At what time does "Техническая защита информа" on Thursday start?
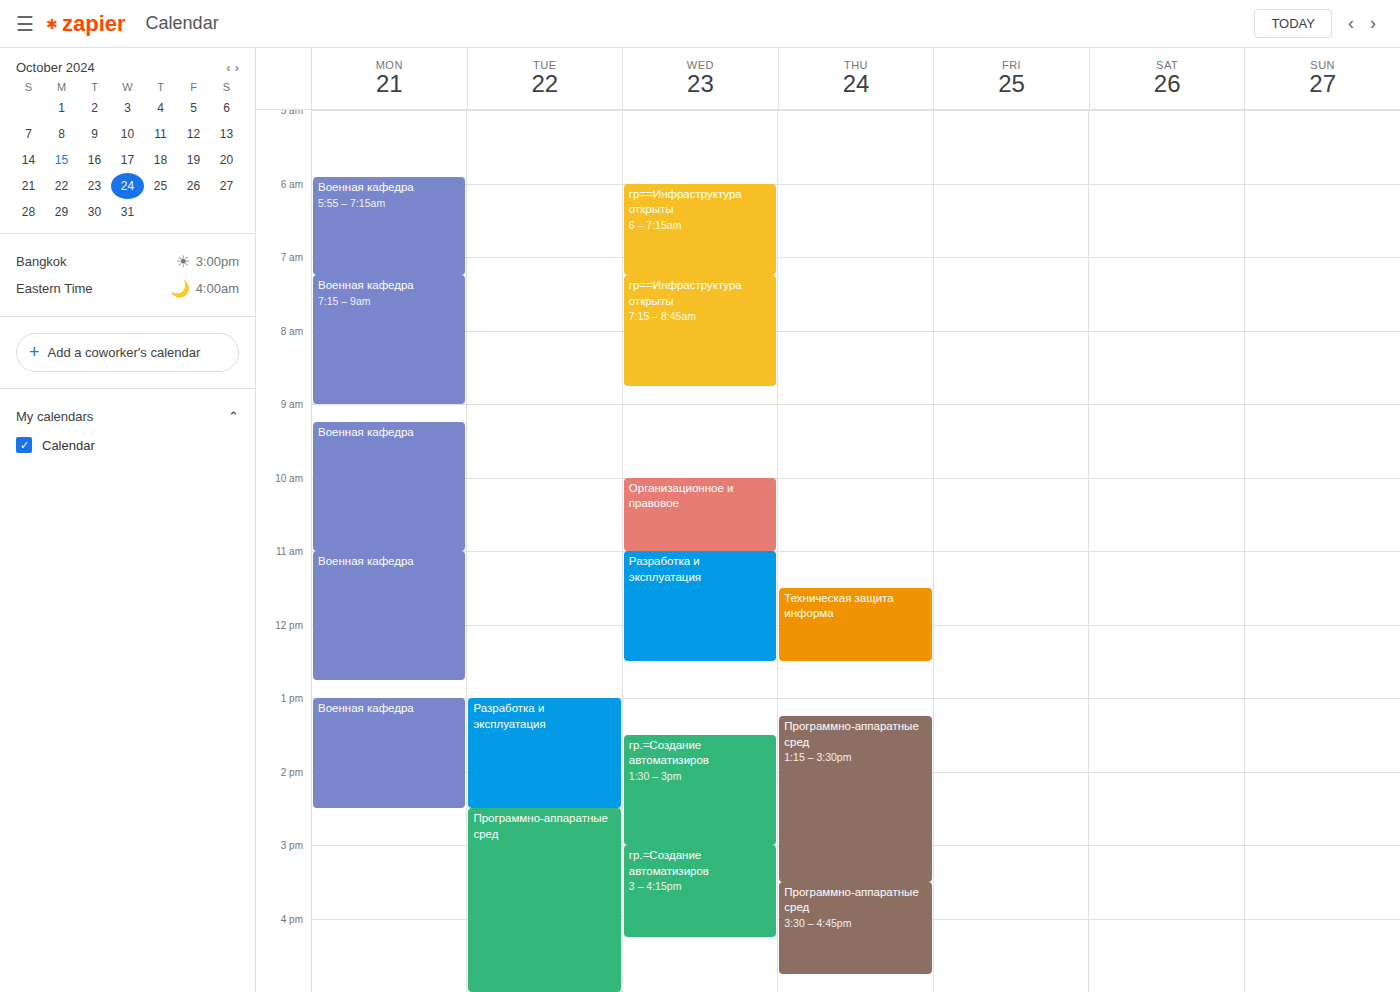
11:30 AM